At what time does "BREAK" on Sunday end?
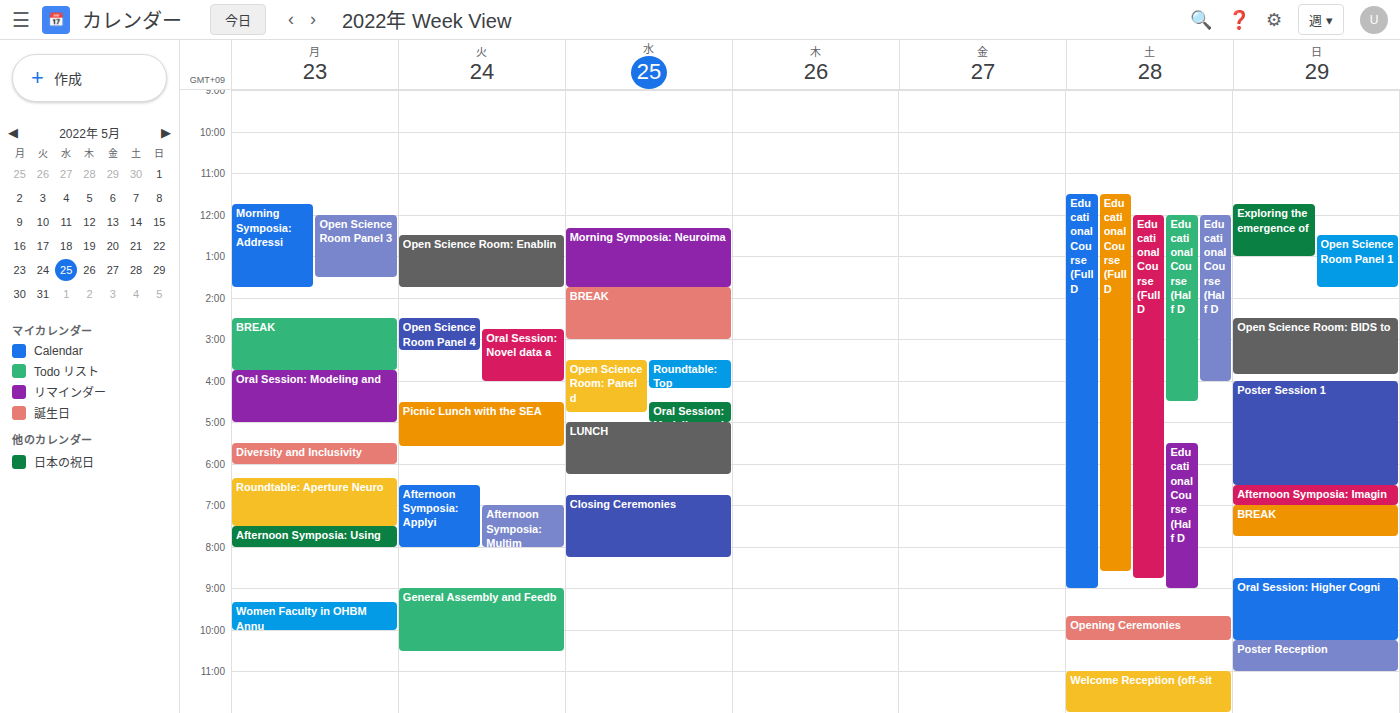
7:45 PM